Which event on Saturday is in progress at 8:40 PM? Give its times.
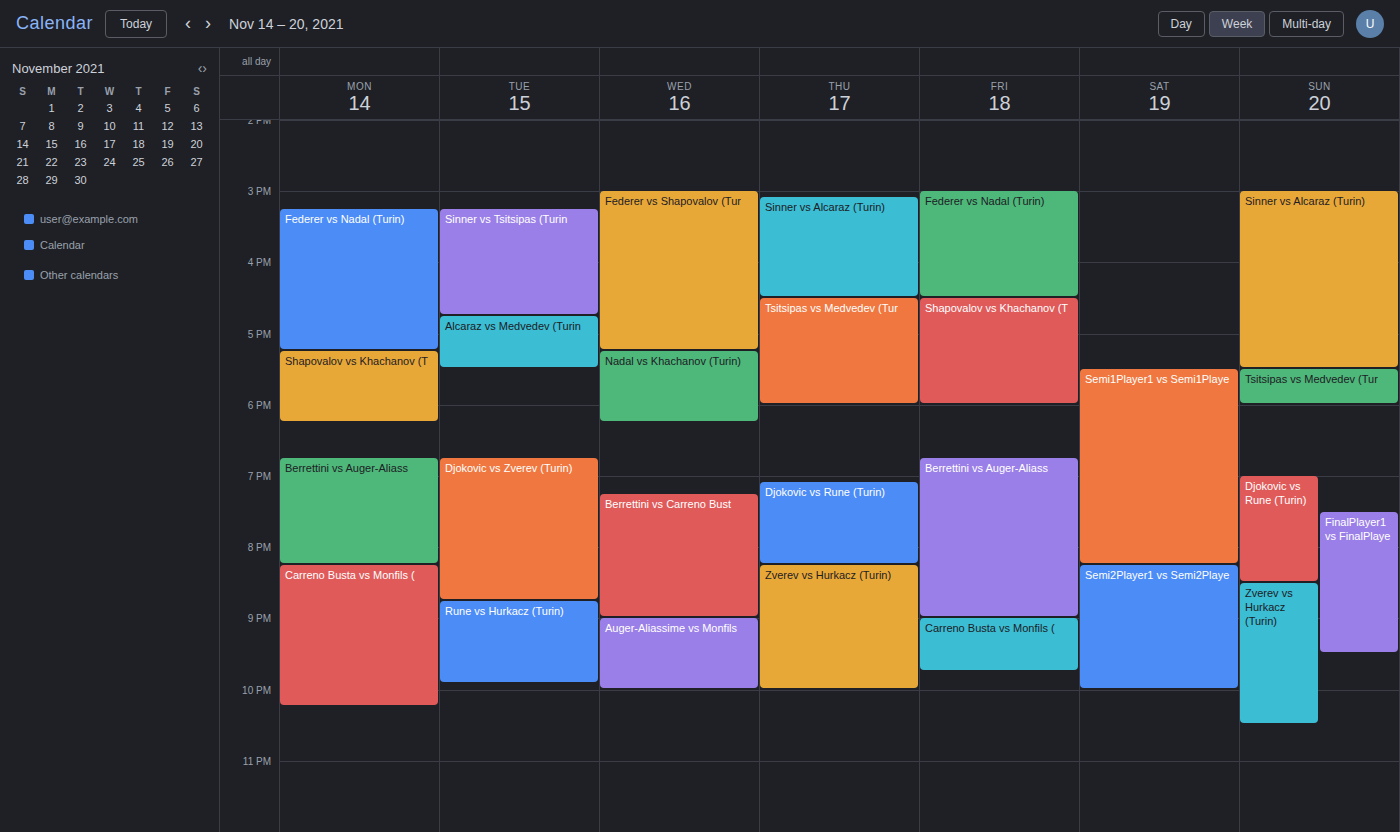
"Semi2Player1 vs Semi2Playe", 8:15 PM to 10:00 PM